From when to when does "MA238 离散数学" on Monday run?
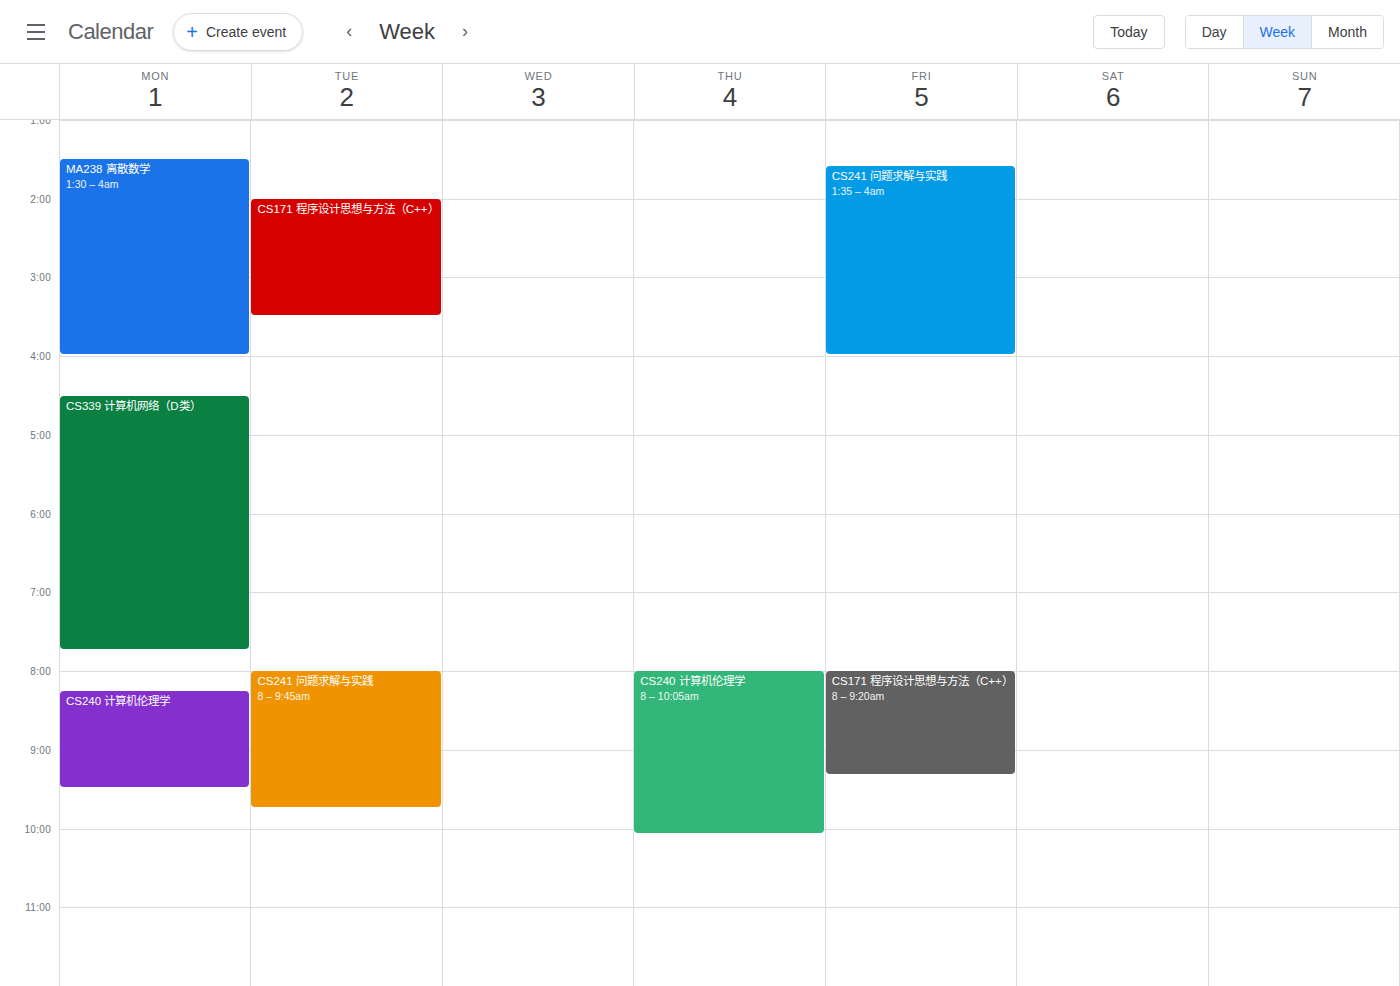
1:30 AM to 4:00 AM